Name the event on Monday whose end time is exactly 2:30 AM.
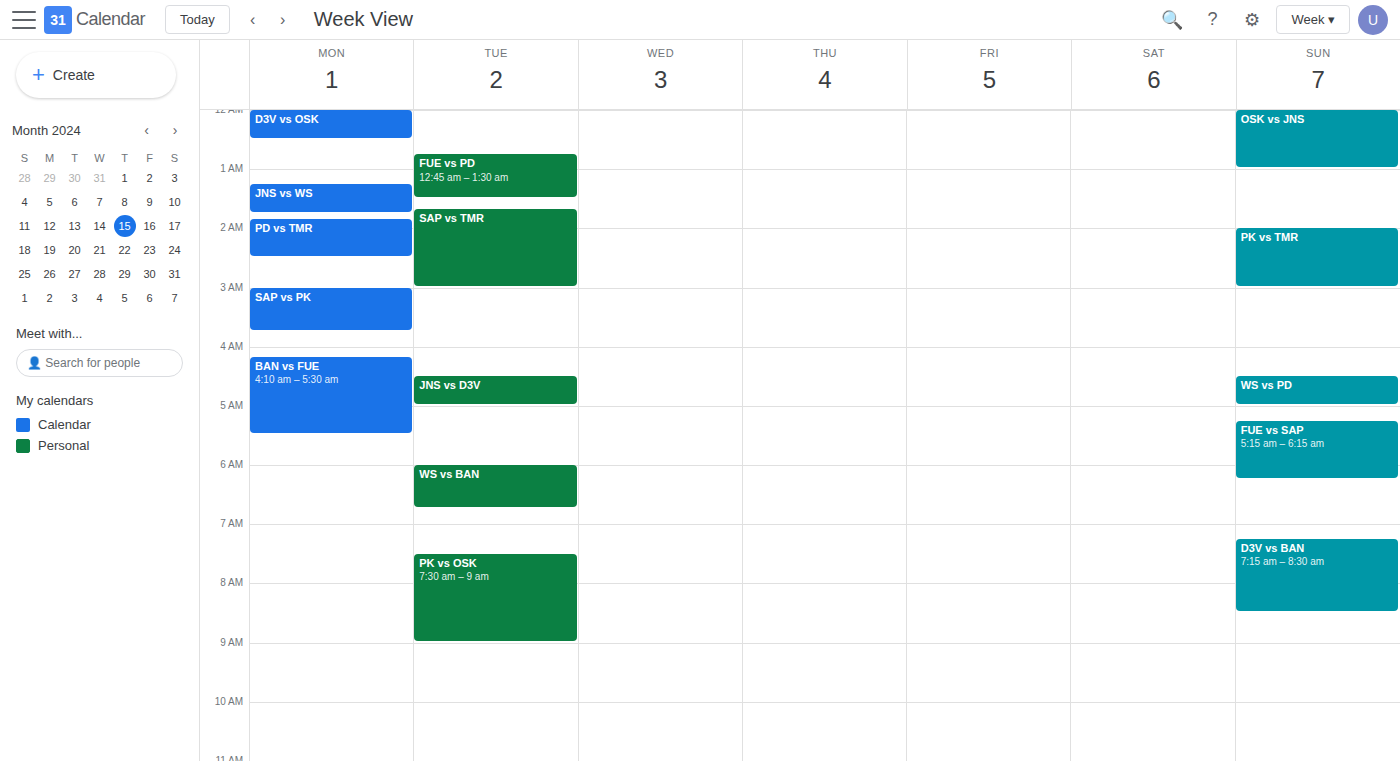
"PD vs TMR"